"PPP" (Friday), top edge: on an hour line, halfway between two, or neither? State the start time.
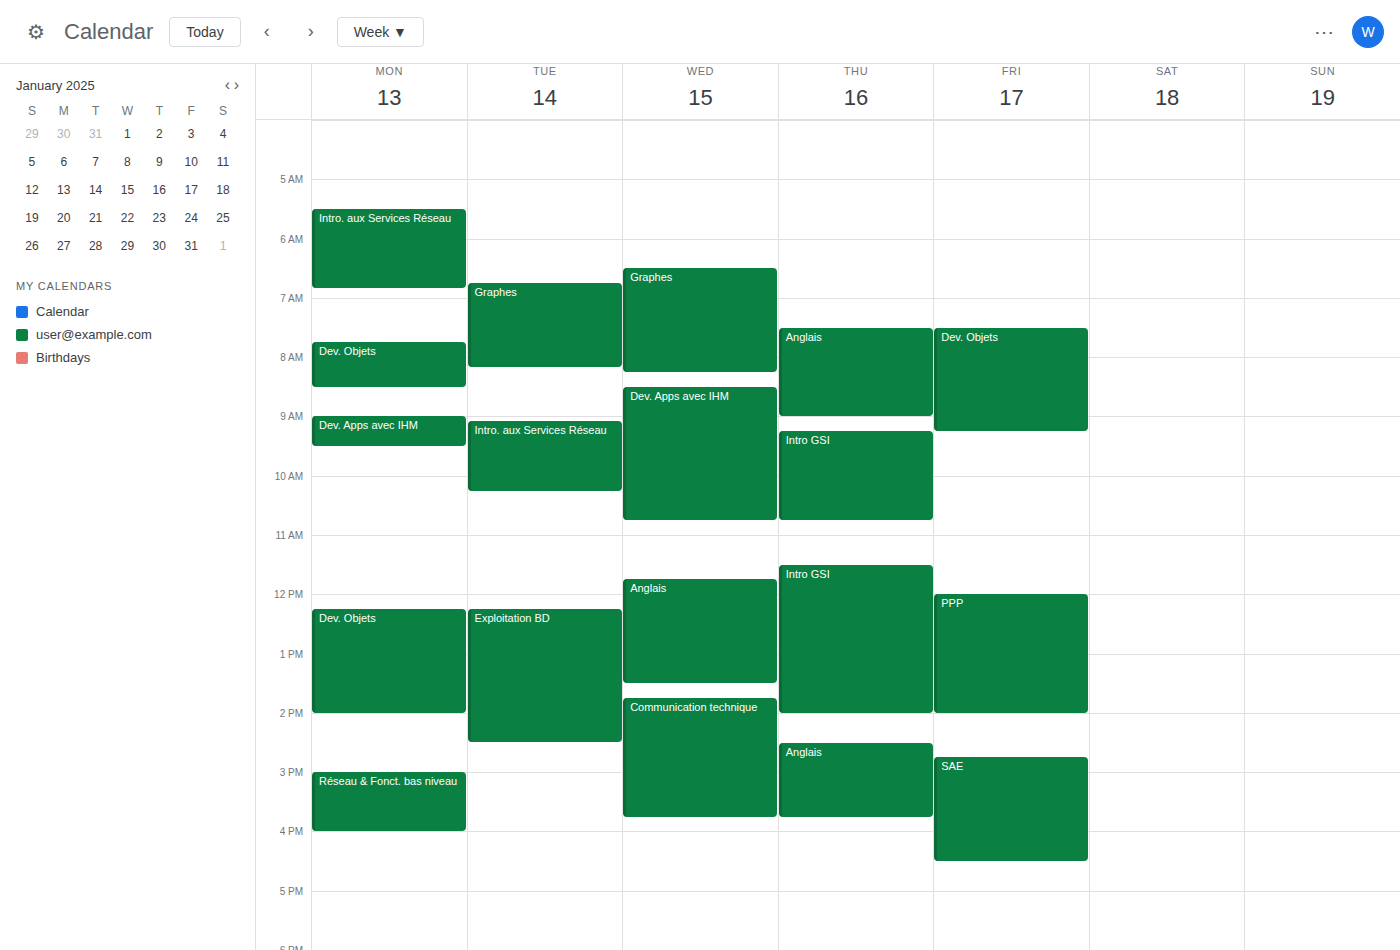
12:00 -- exactly on the 12:00 line.